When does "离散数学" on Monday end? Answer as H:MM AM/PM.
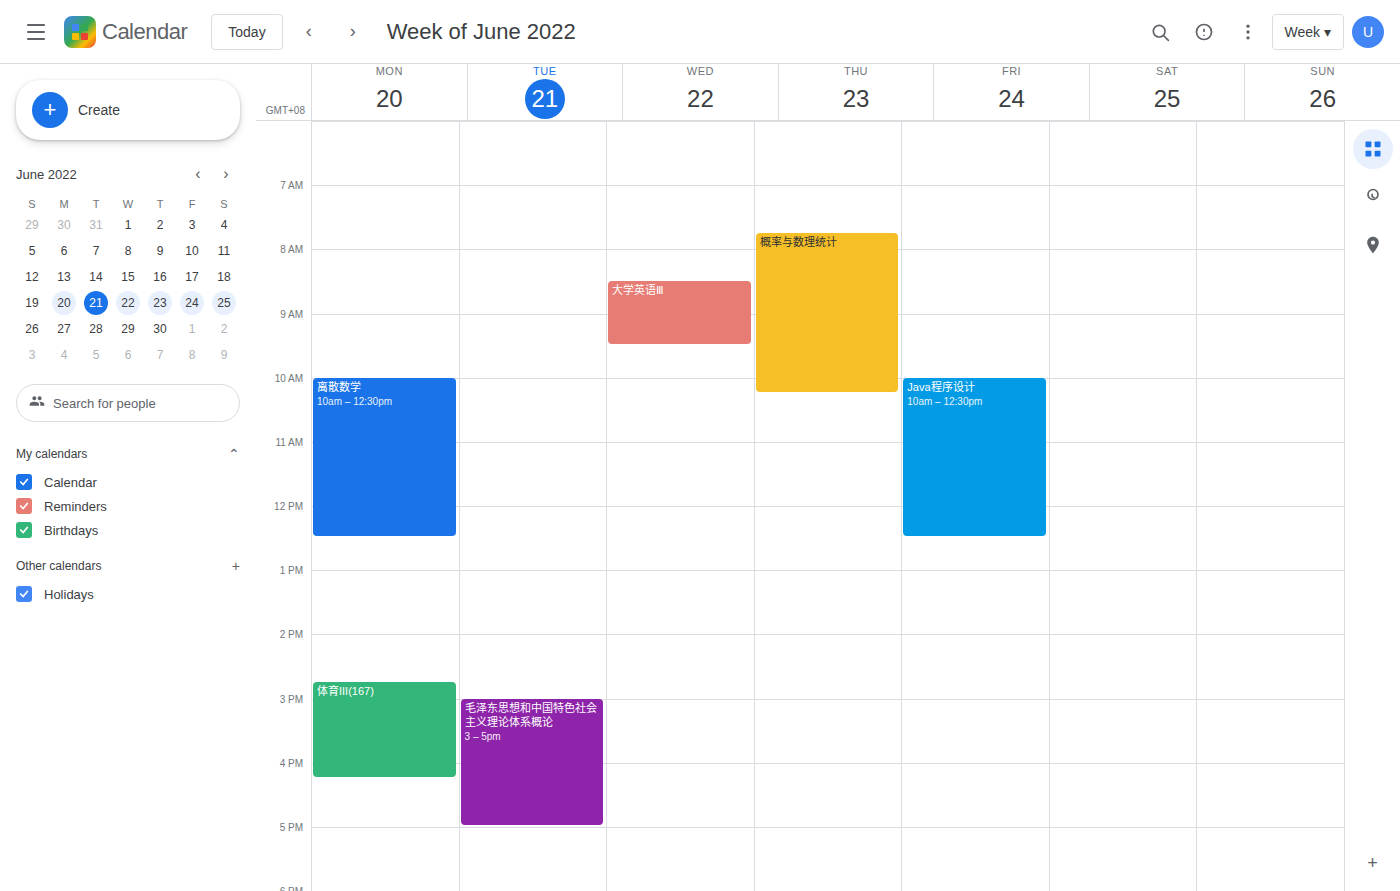
12:30 PM